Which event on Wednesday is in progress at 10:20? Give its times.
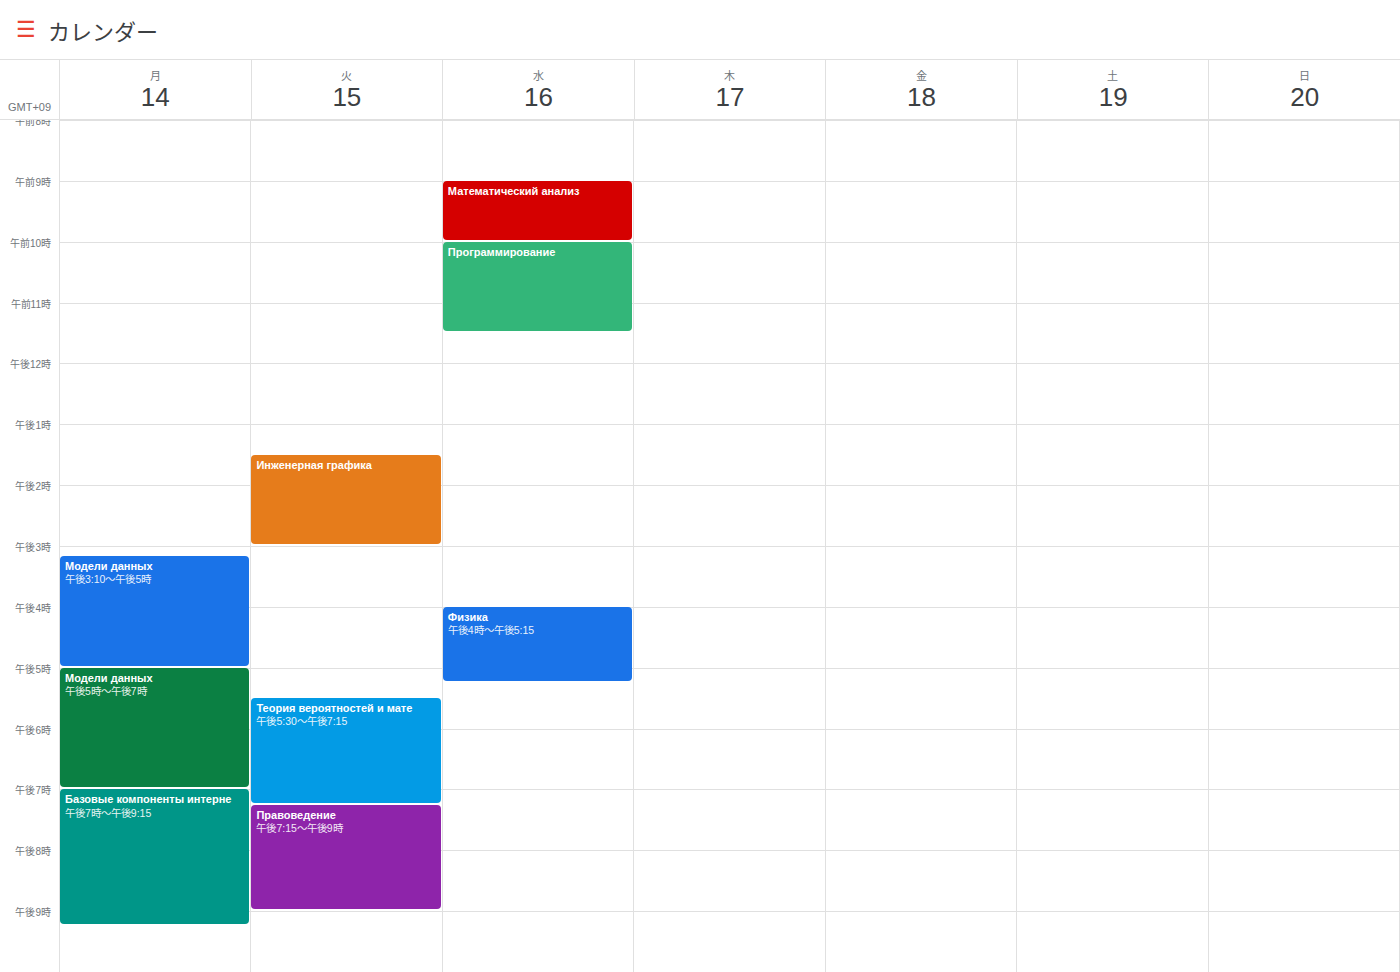
"Программирование", 10:00 to 11:30